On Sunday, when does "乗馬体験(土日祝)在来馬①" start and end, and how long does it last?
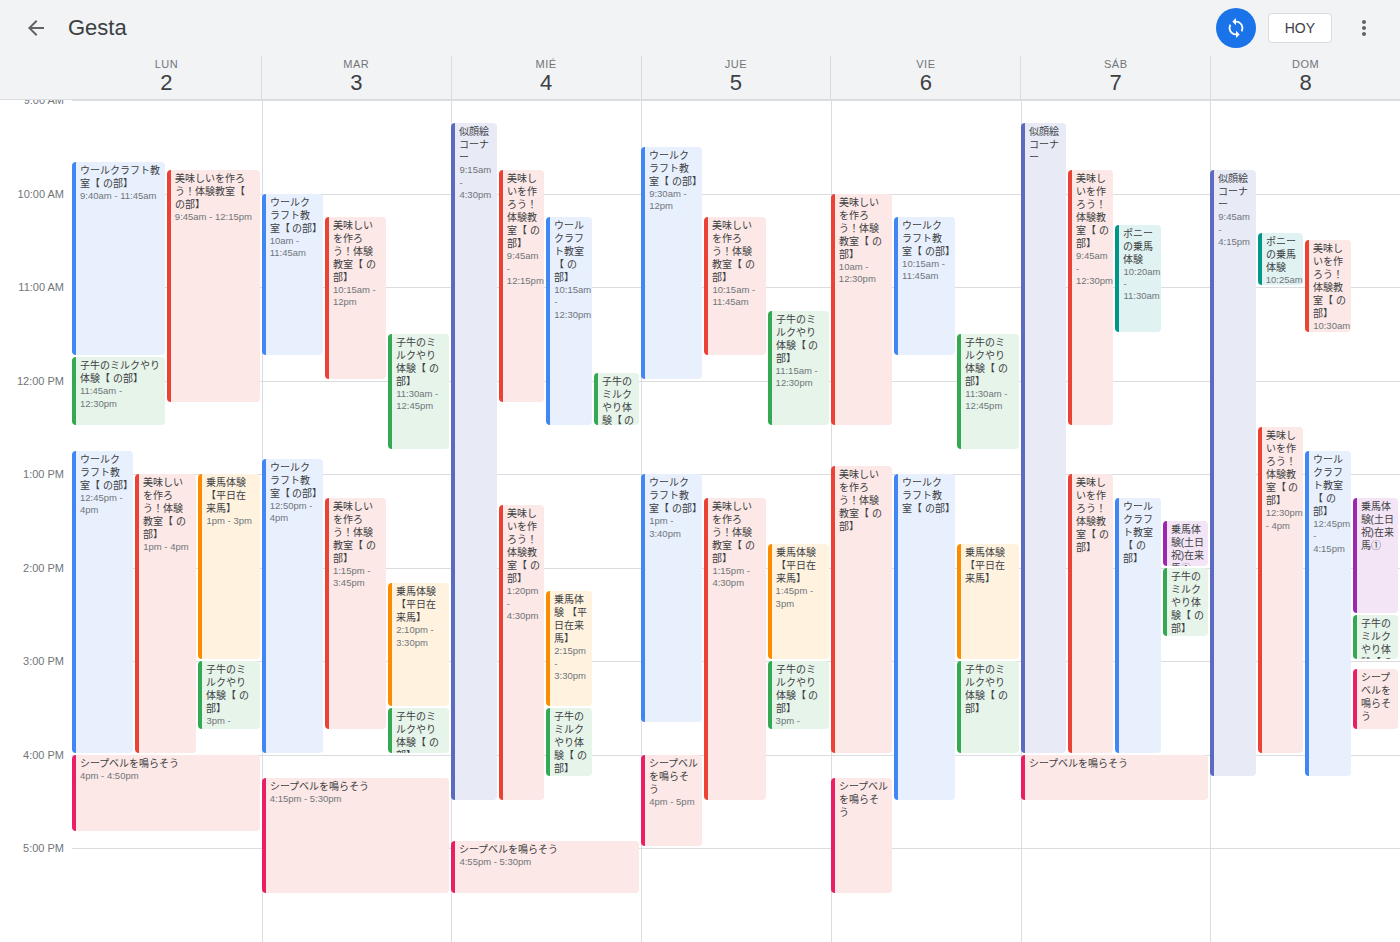
1:15 PM to 2:30 PM, 1 hour 15 minutes